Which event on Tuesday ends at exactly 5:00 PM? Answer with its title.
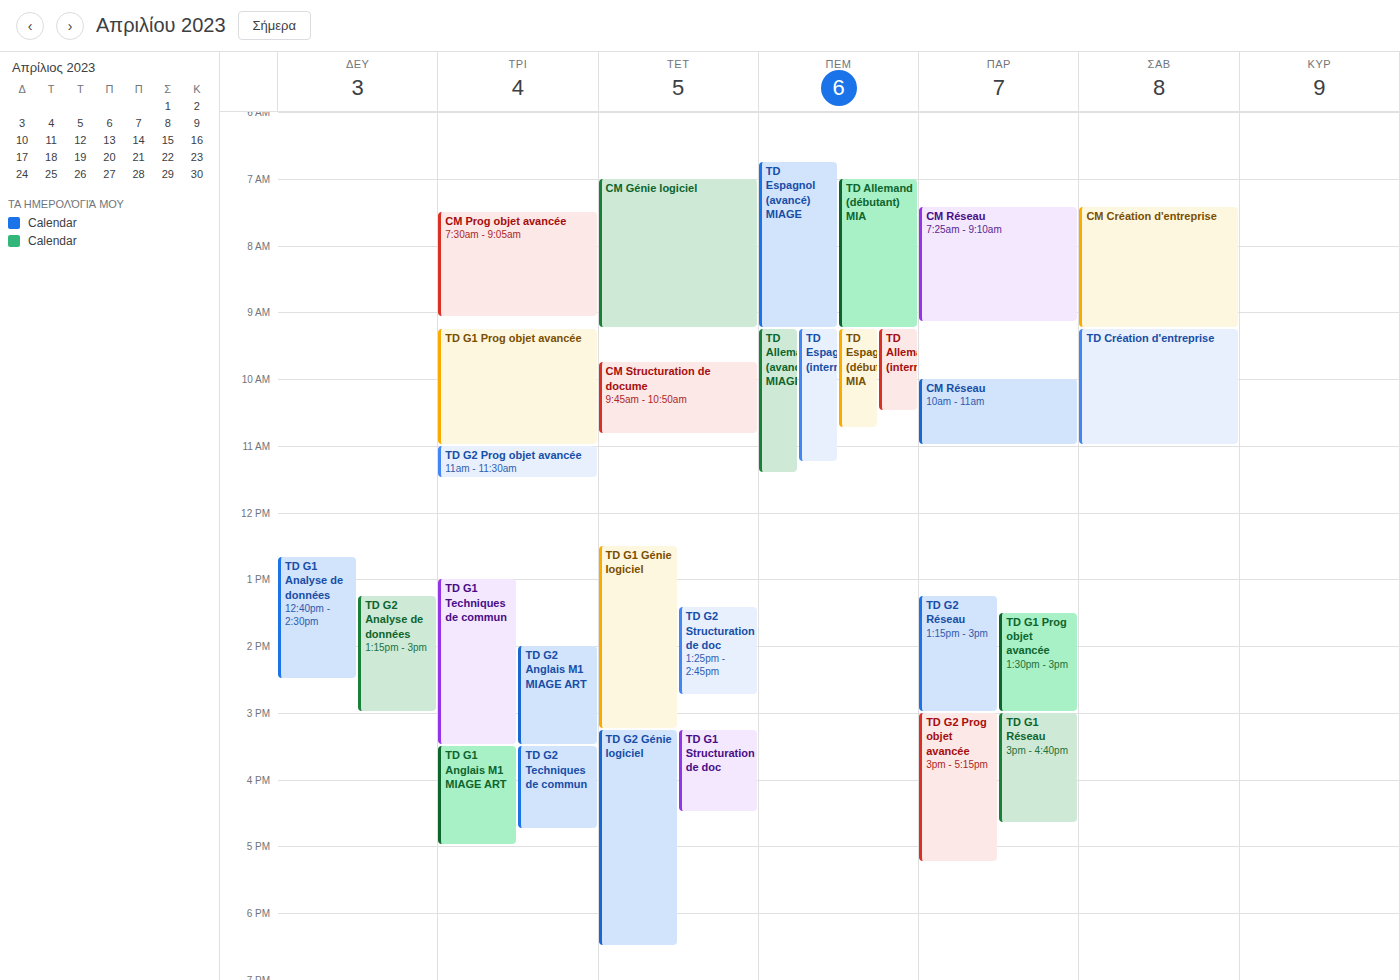
"TD G1 Anglais M1 MIAGE ART"